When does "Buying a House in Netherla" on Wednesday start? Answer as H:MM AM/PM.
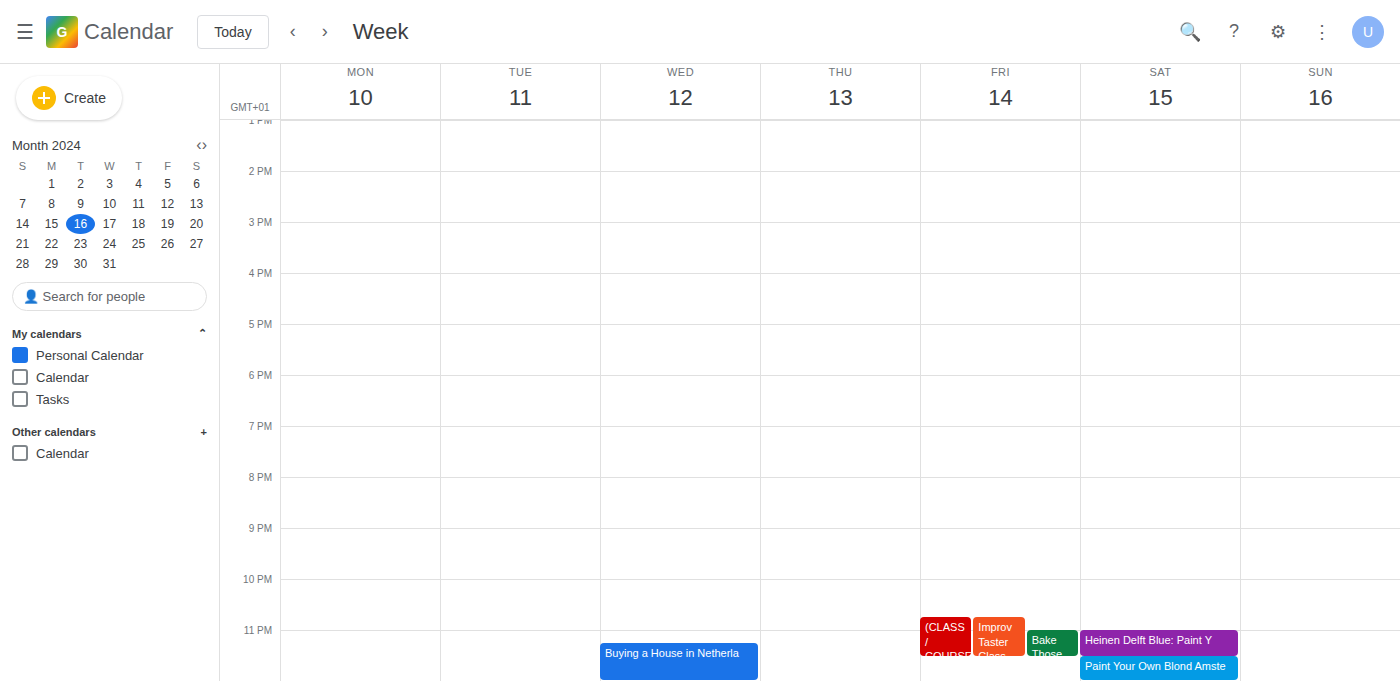
11:15 PM